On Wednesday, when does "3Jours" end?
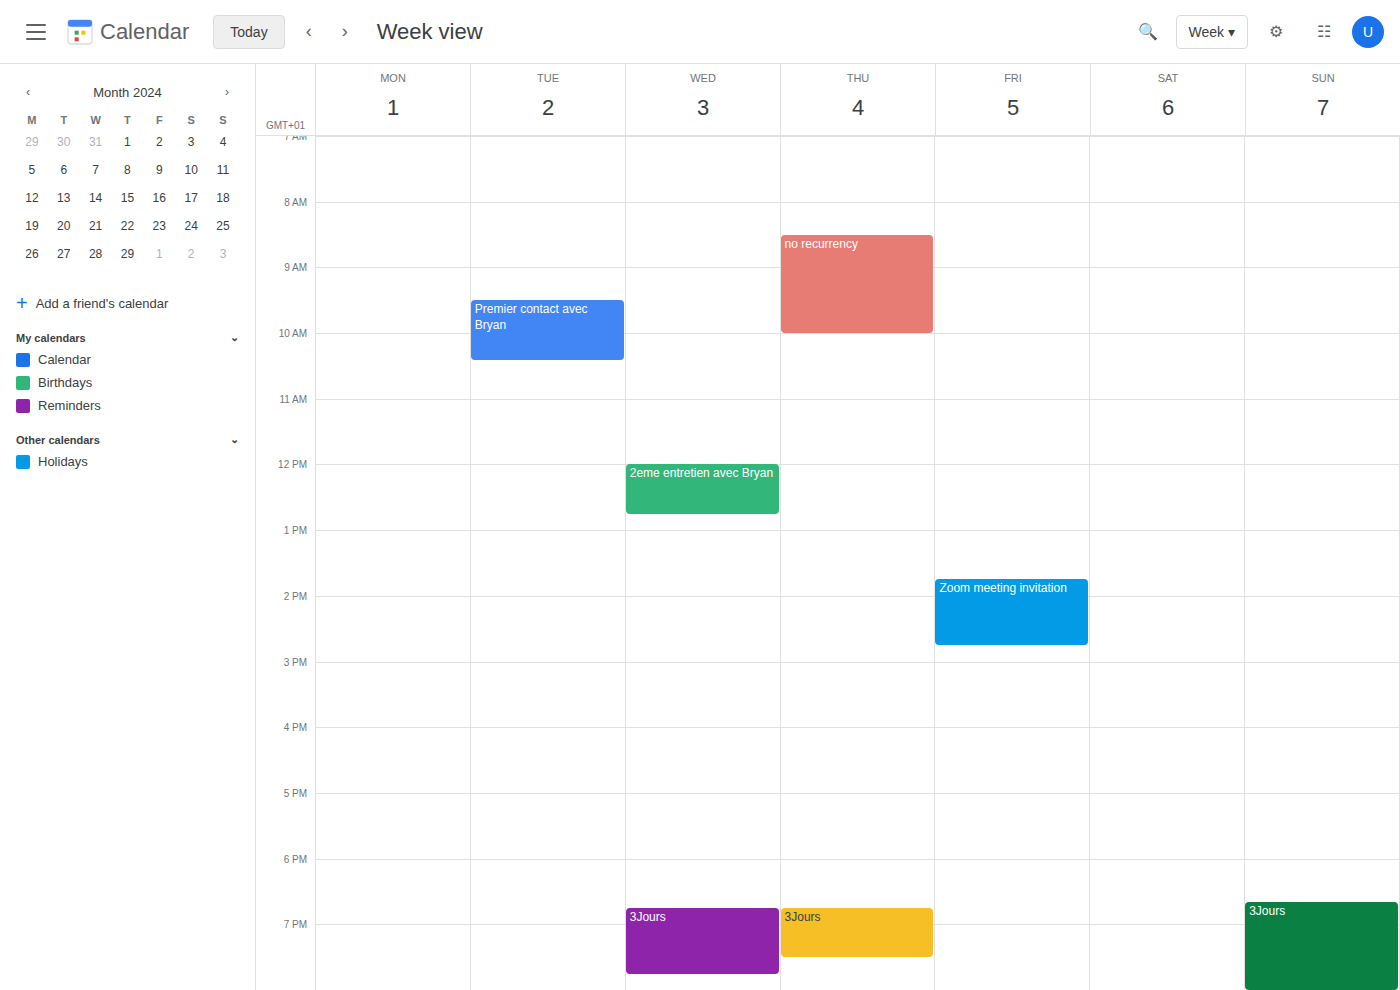
7:45 PM